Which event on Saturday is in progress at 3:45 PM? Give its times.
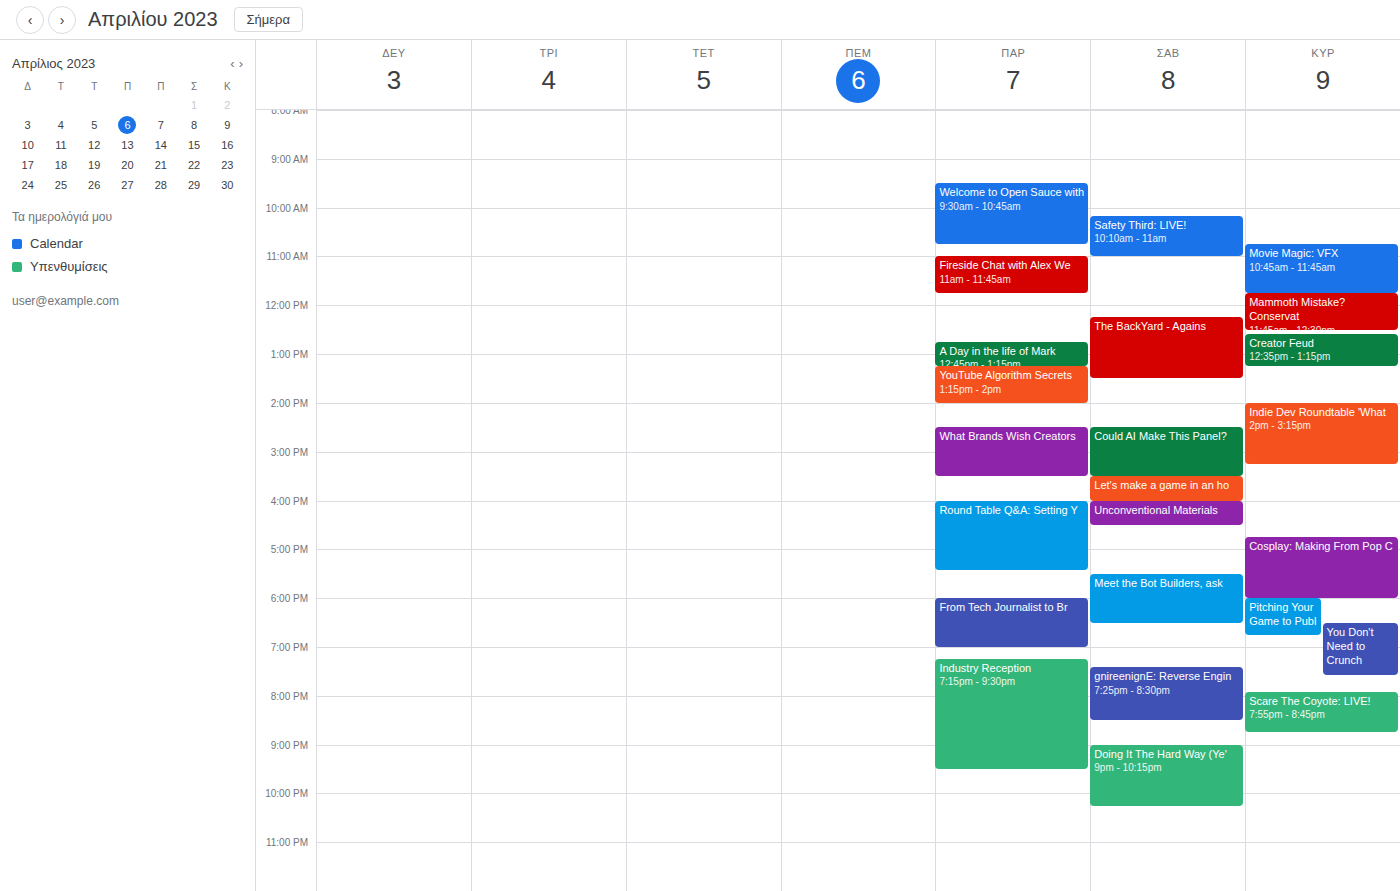
"Let's make a game in an ho", 3:30 PM to 4:00 PM